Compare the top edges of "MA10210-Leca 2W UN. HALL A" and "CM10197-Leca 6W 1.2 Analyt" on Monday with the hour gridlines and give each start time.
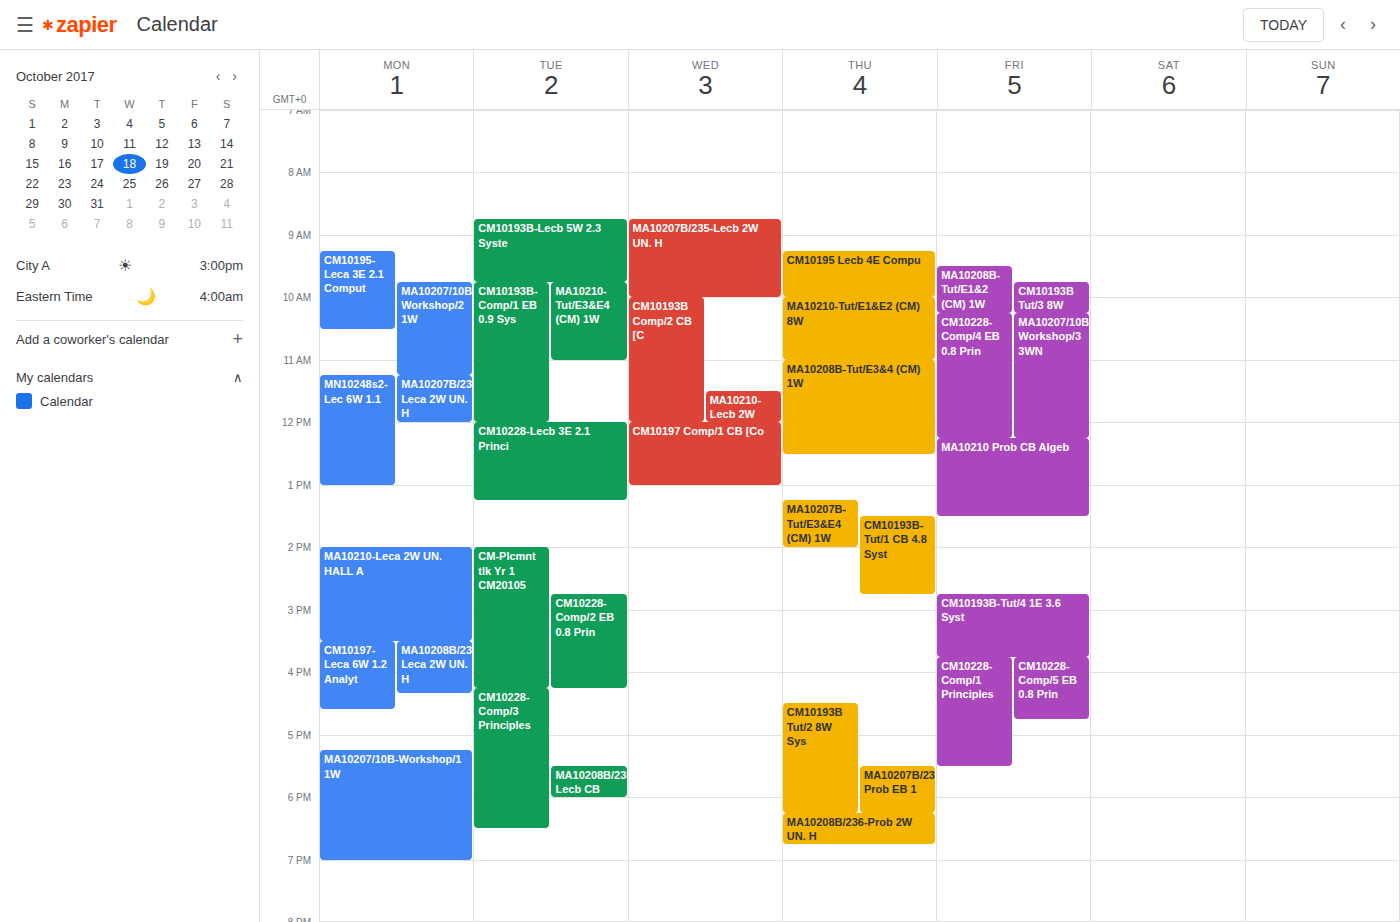
"MA10210-Leca 2W UN. HALL A": 2:00 PM, exactly on the 2 PM line. "CM10197-Leca 6W 1.2 Analyt": 3:30 PM, halfway between the 3 PM and 4 PM lines.